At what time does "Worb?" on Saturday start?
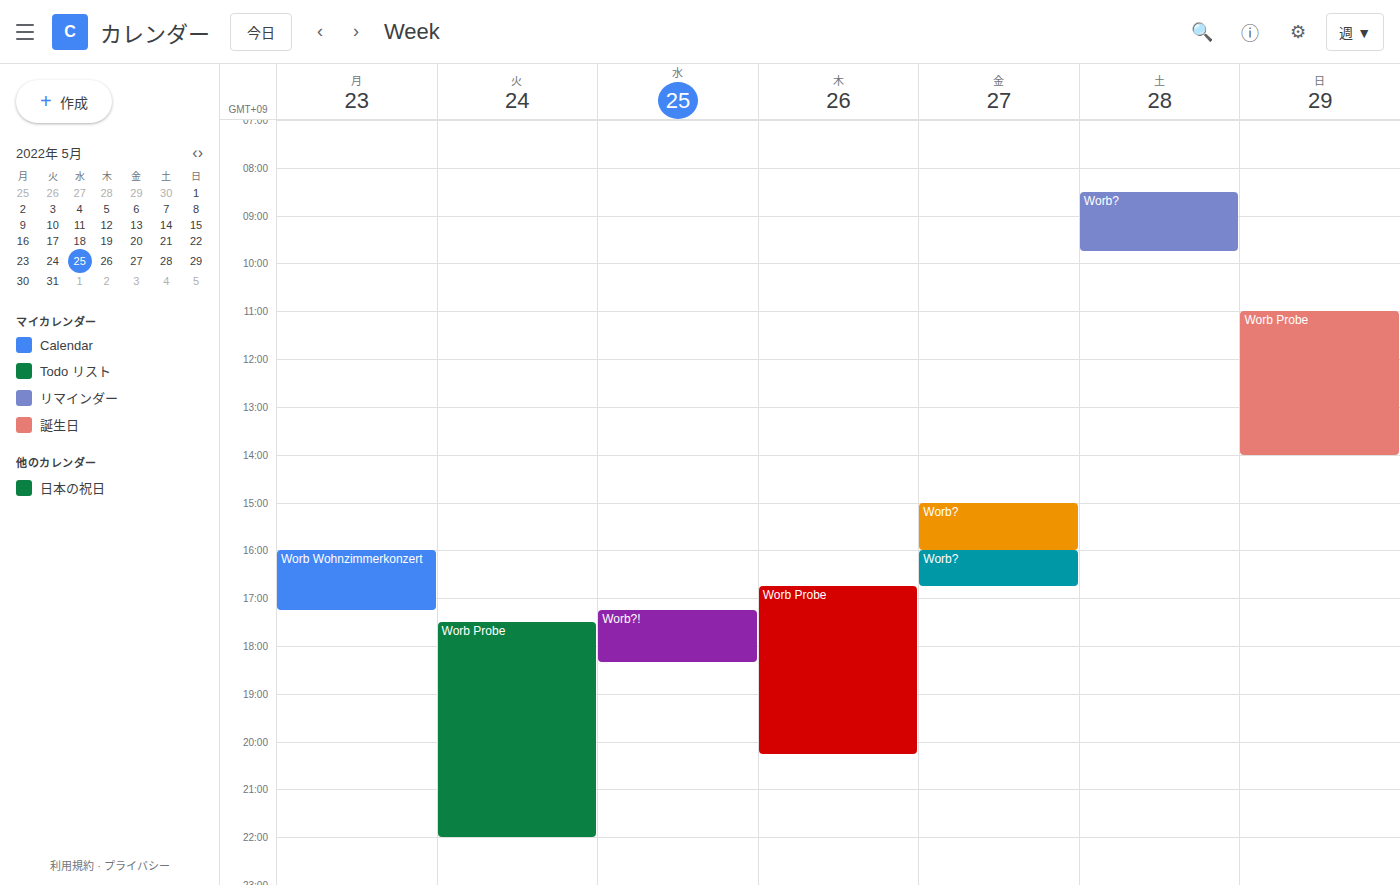
8:30 AM